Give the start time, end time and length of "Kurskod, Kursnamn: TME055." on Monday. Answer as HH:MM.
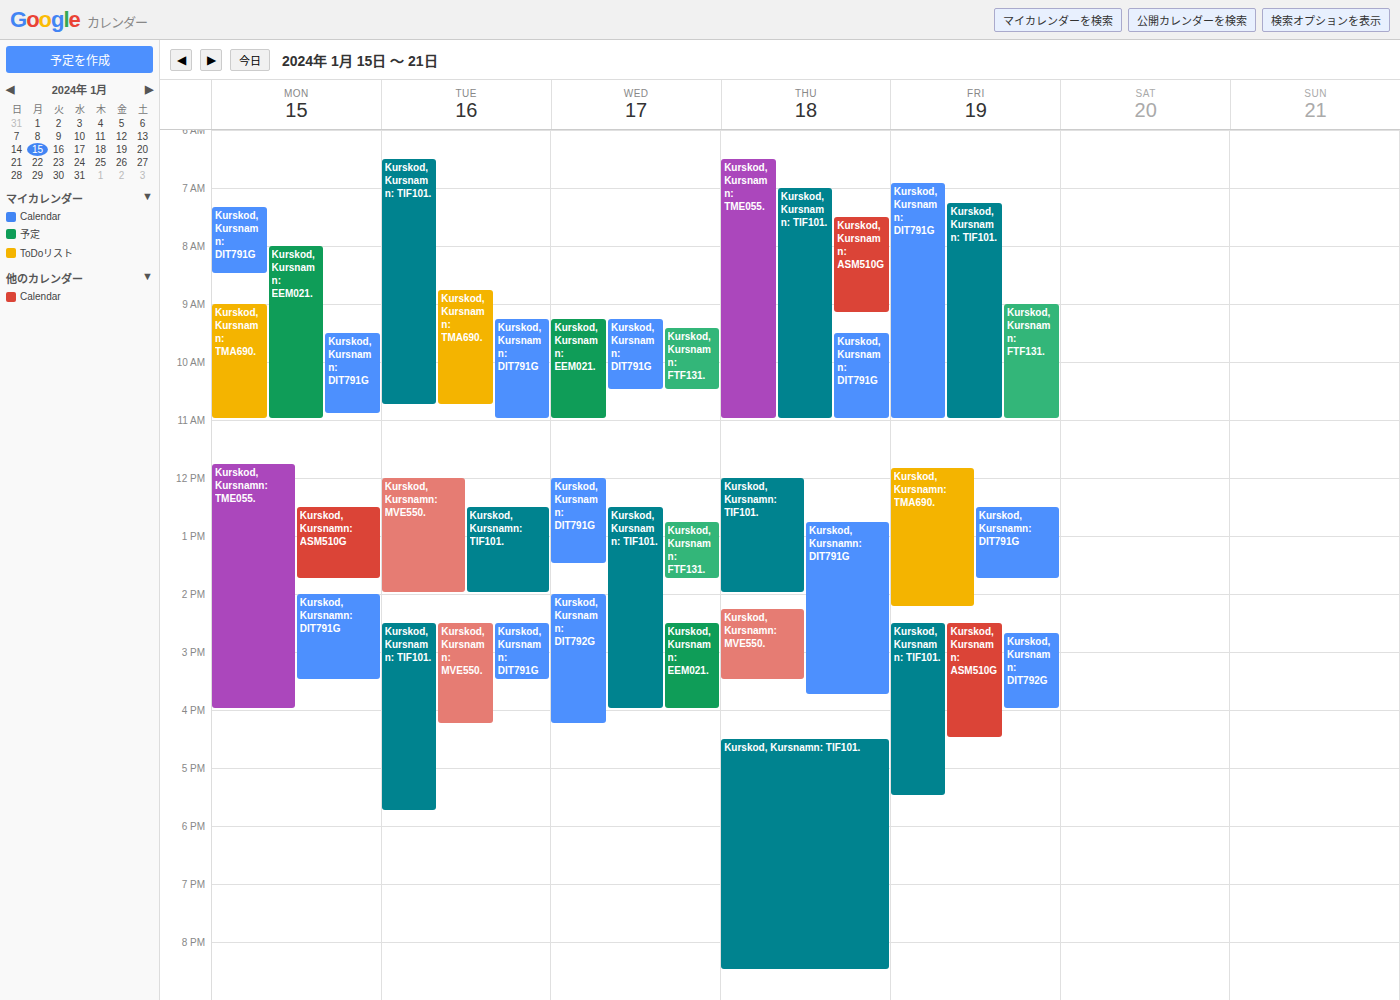
11:45 to 16:00, 4 hours 15 minutes